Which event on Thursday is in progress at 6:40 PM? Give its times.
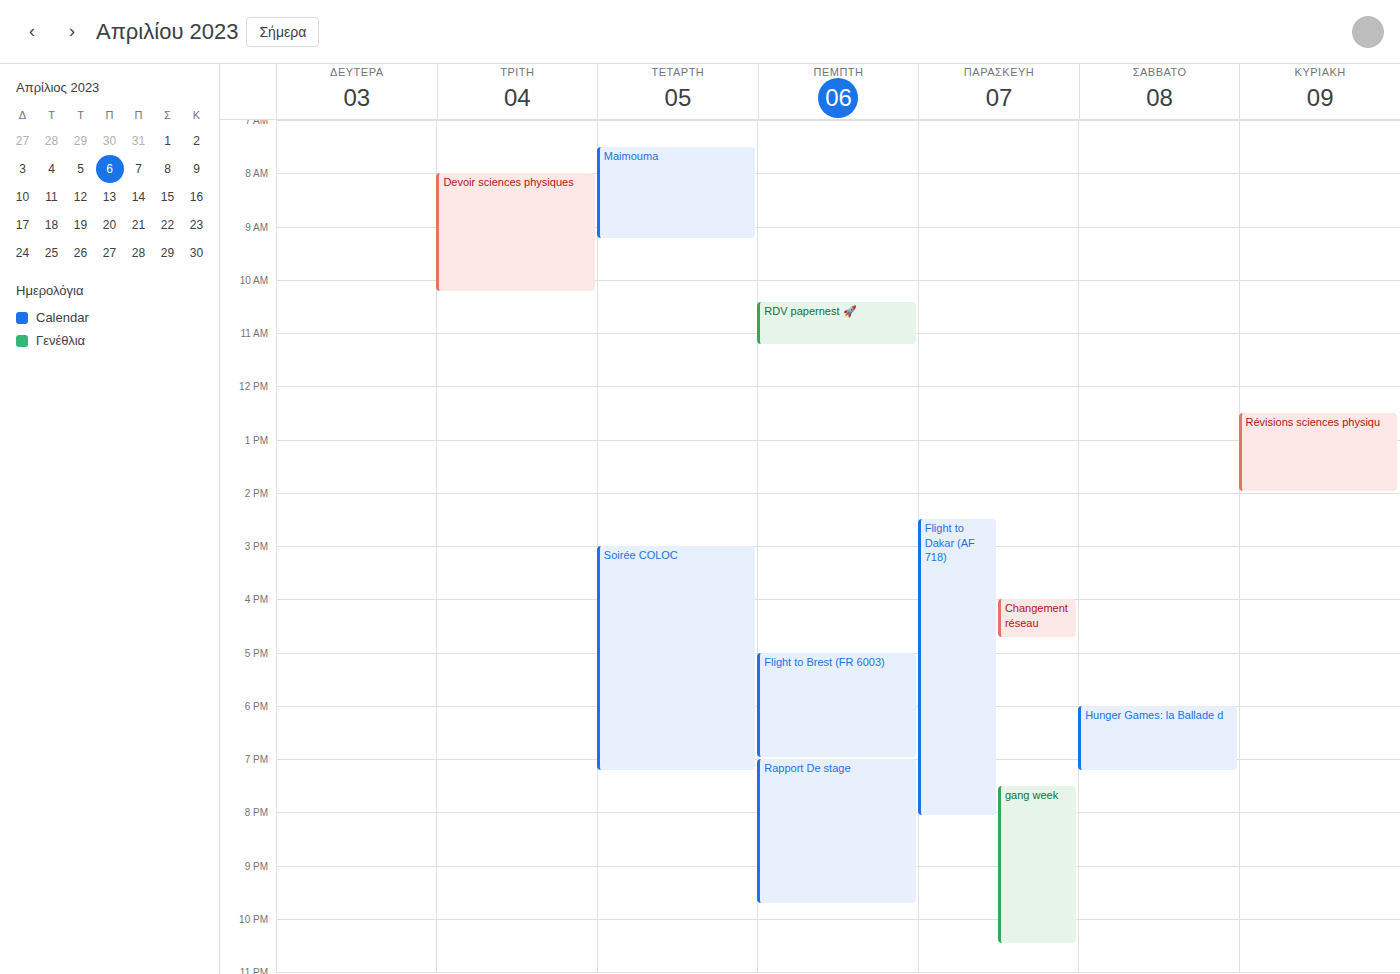
"Flight to Brest (FR 6003)", 5:00 PM to 7:00 PM